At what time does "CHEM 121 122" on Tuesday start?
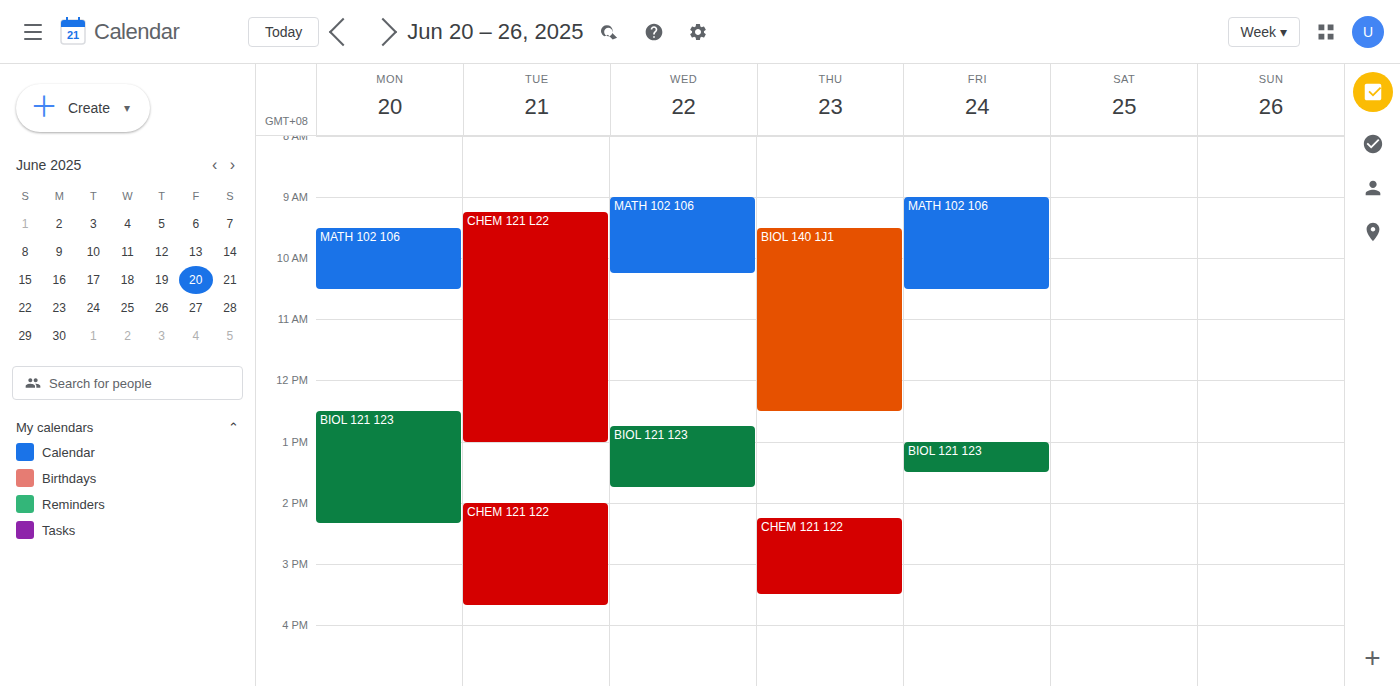
2:00 PM